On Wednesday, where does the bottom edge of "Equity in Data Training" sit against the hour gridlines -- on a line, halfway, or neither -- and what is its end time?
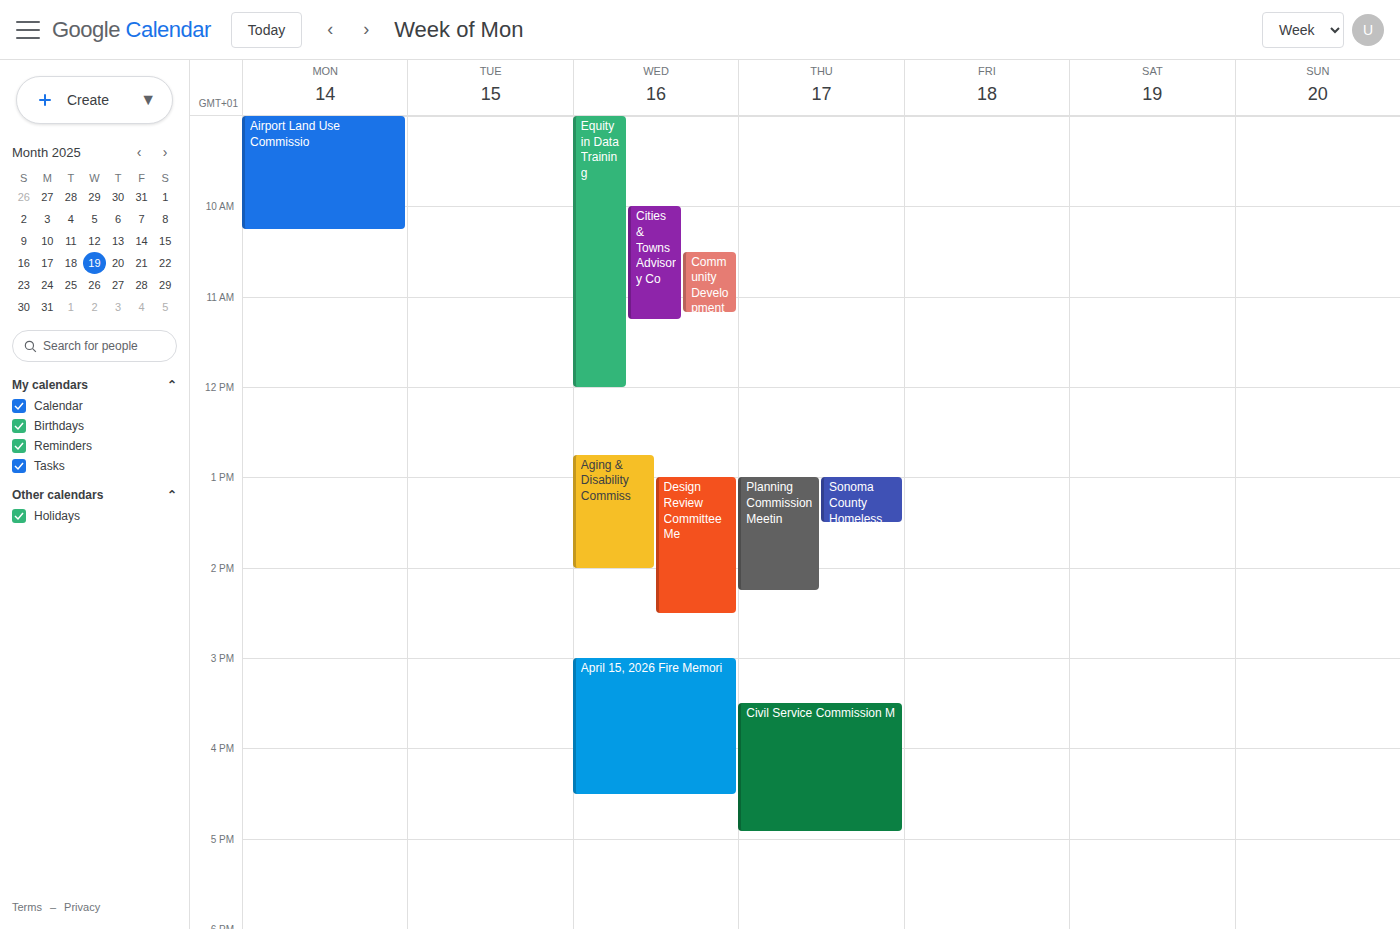
12:00 PM -- exactly on the 12 PM line.